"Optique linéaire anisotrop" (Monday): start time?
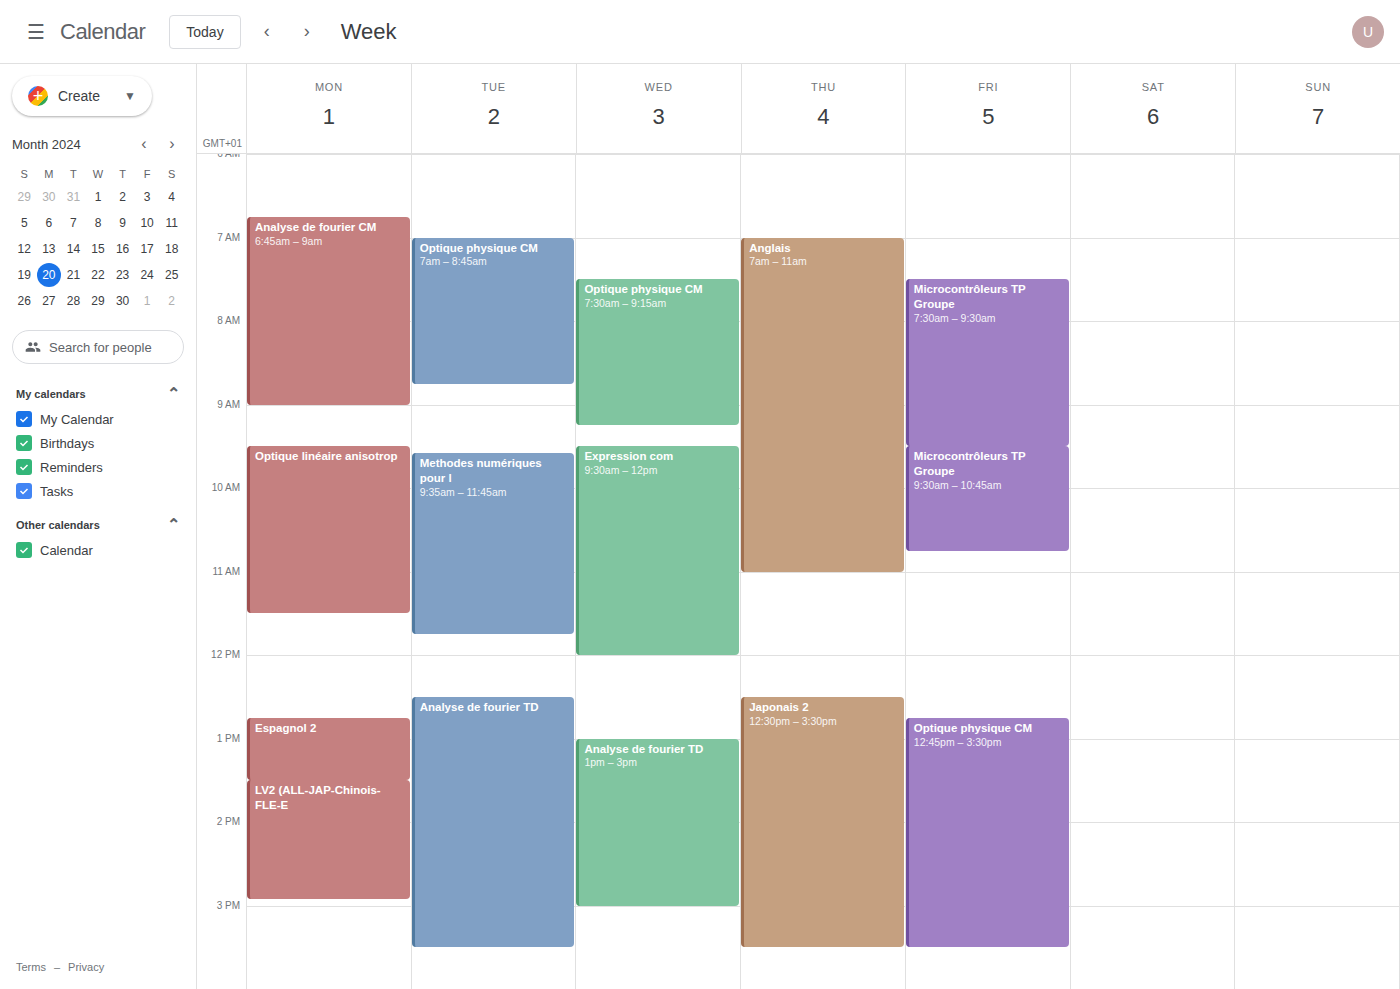
9:30 AM